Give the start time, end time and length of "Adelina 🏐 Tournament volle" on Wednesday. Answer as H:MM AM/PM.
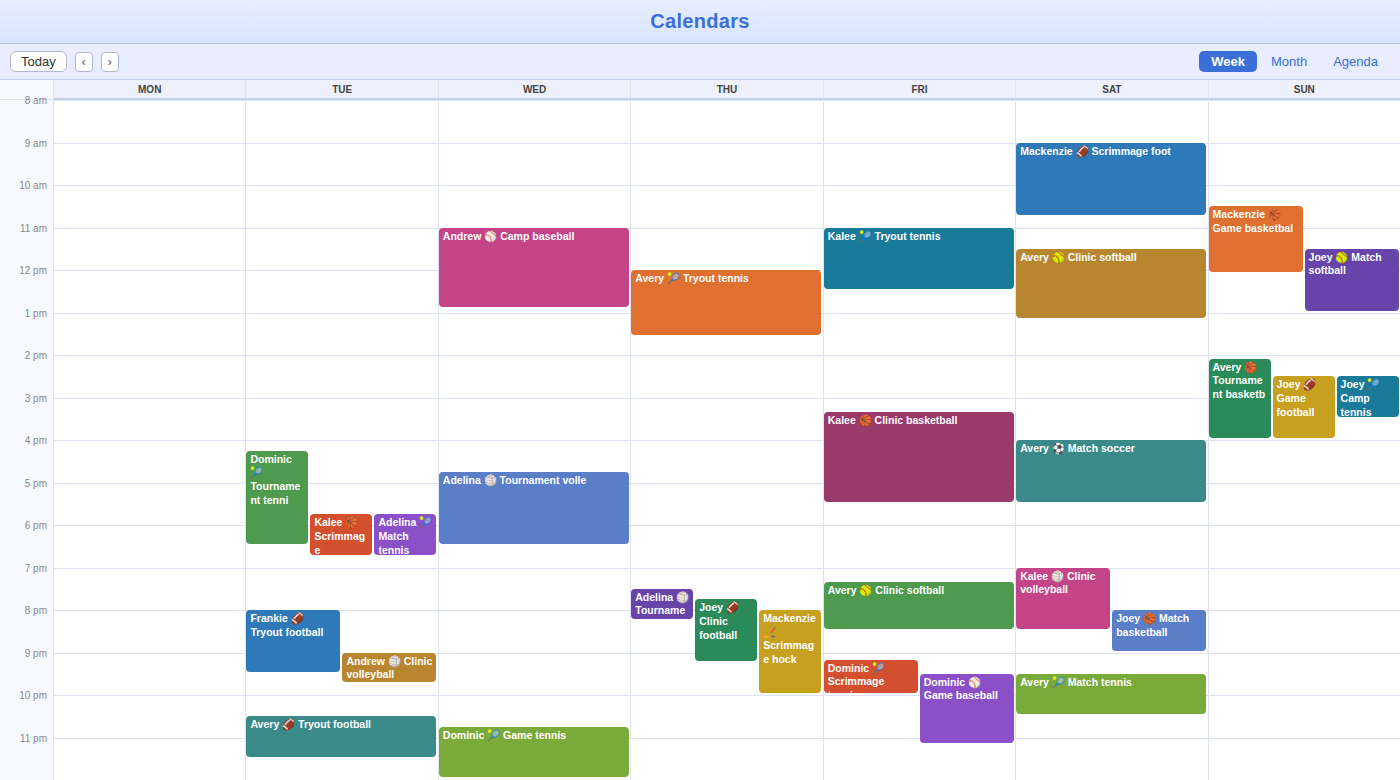
4:45 PM to 6:30 PM, 1 hour 45 minutes